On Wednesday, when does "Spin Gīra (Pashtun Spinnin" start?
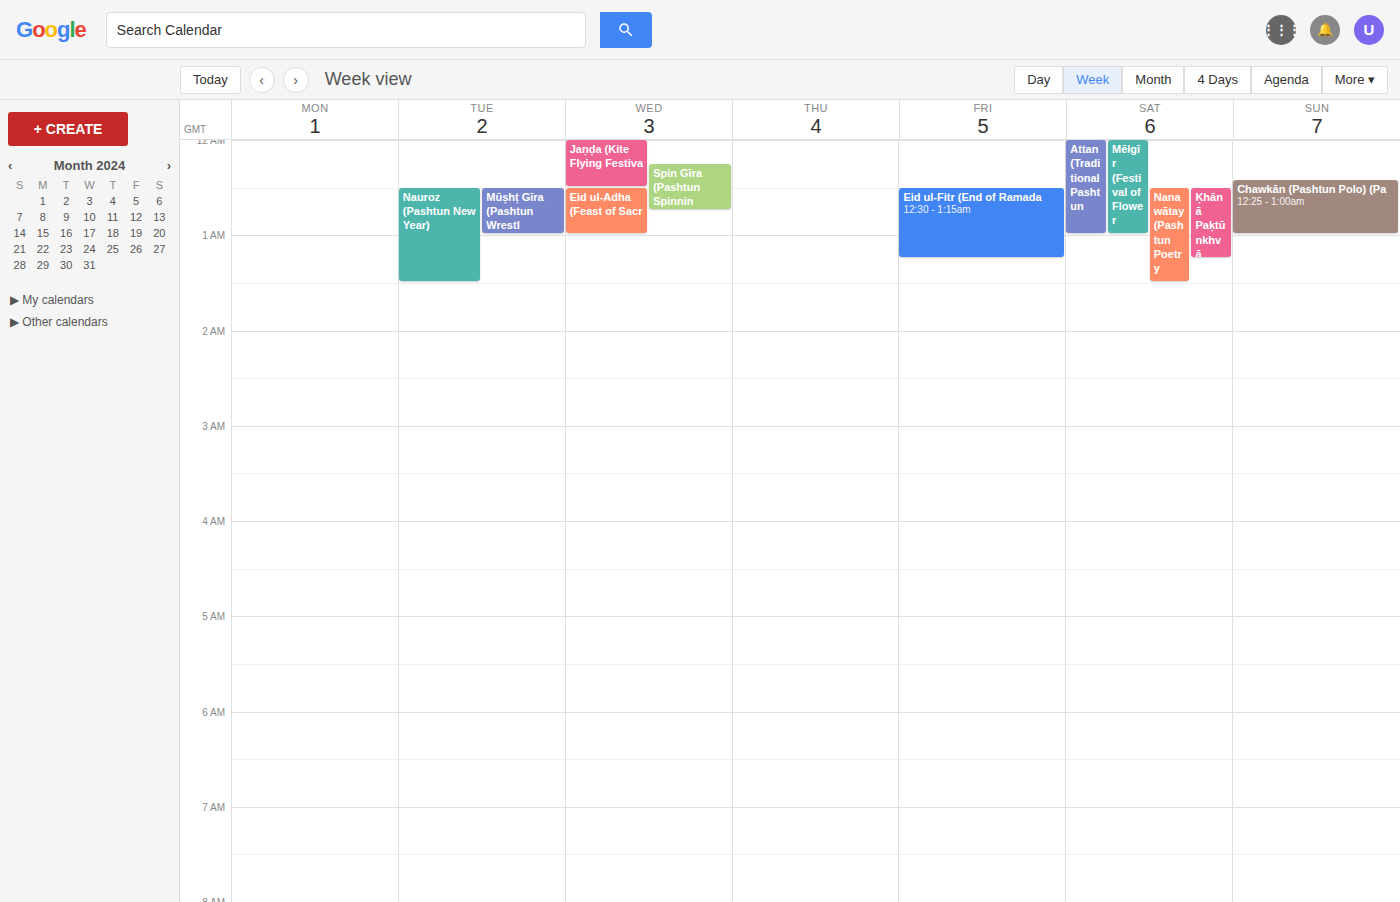
12:15 AM